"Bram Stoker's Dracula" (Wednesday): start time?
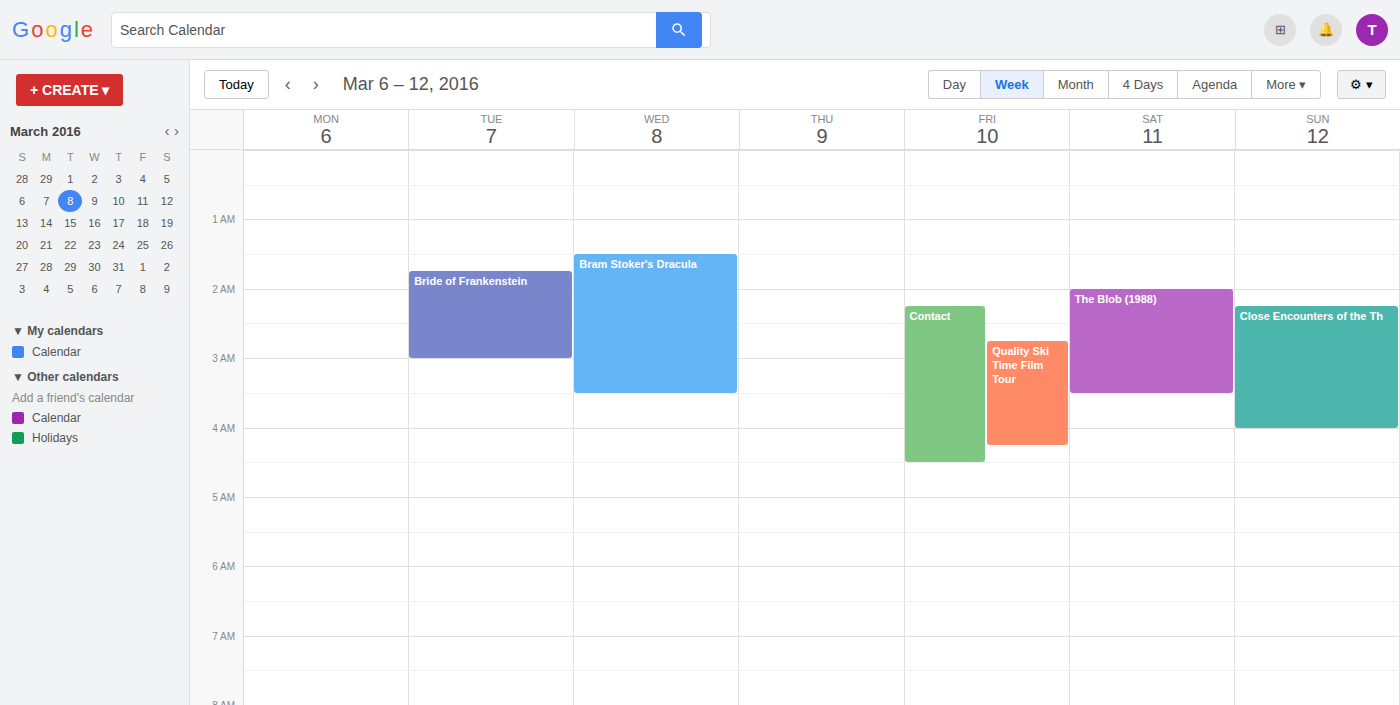
1:30 AM